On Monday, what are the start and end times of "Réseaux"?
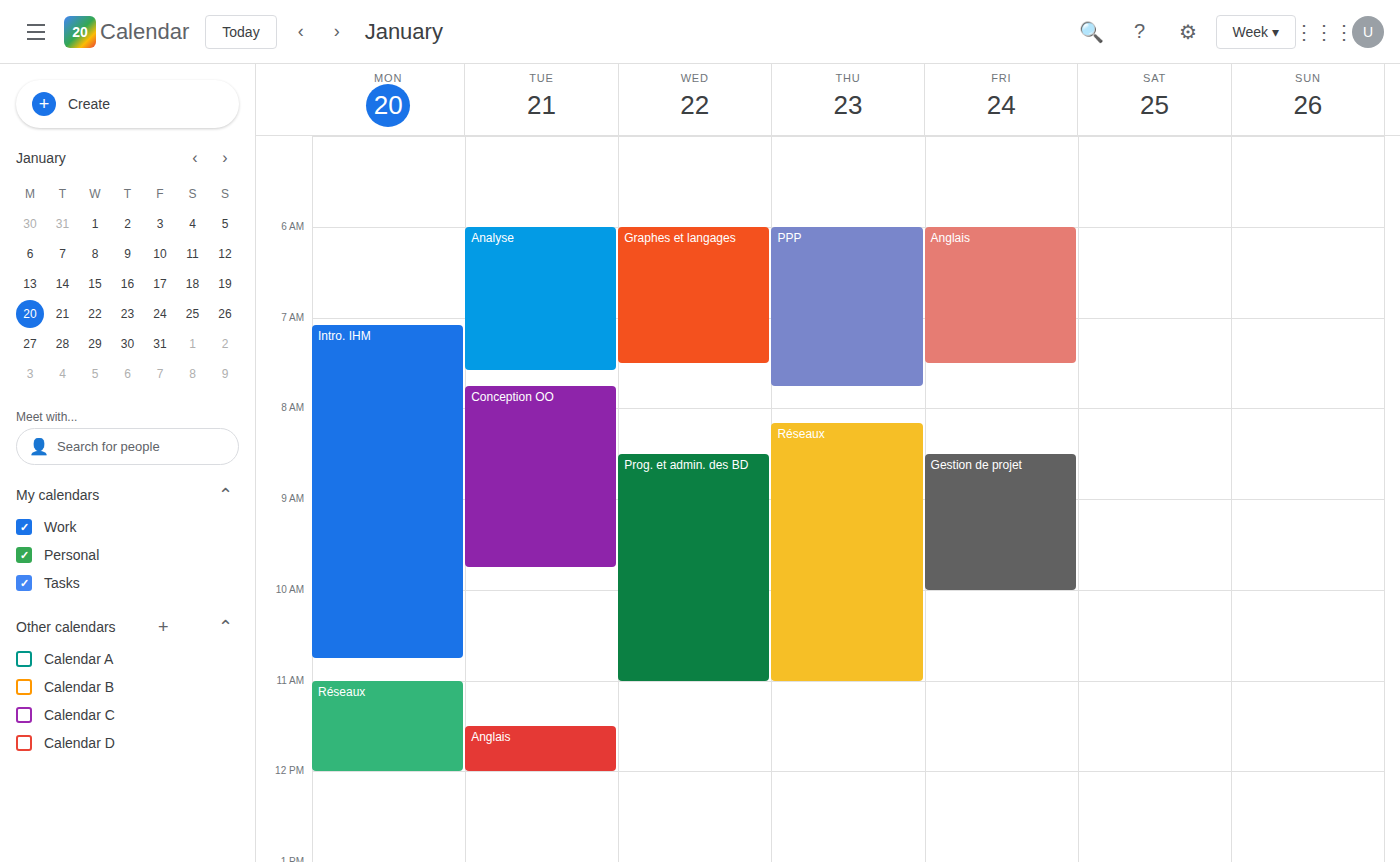
11:00 AM to 12:00 PM